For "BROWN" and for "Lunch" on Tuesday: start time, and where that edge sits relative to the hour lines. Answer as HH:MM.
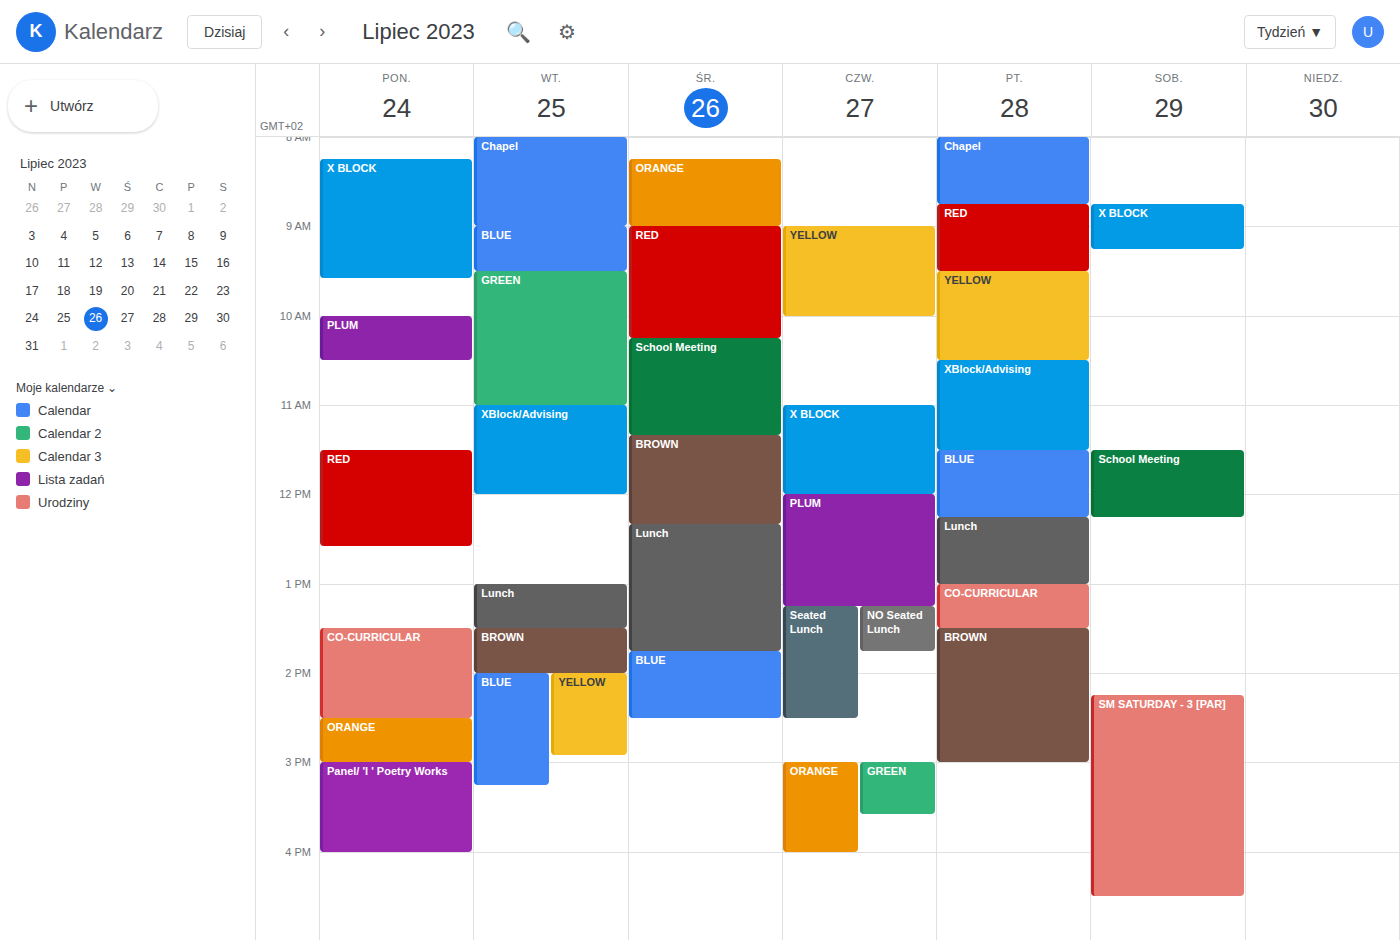
"BROWN": 13:30, halfway between the 13:00 and 14:00 lines. "Lunch": 13:00, exactly on the 13:00 line.